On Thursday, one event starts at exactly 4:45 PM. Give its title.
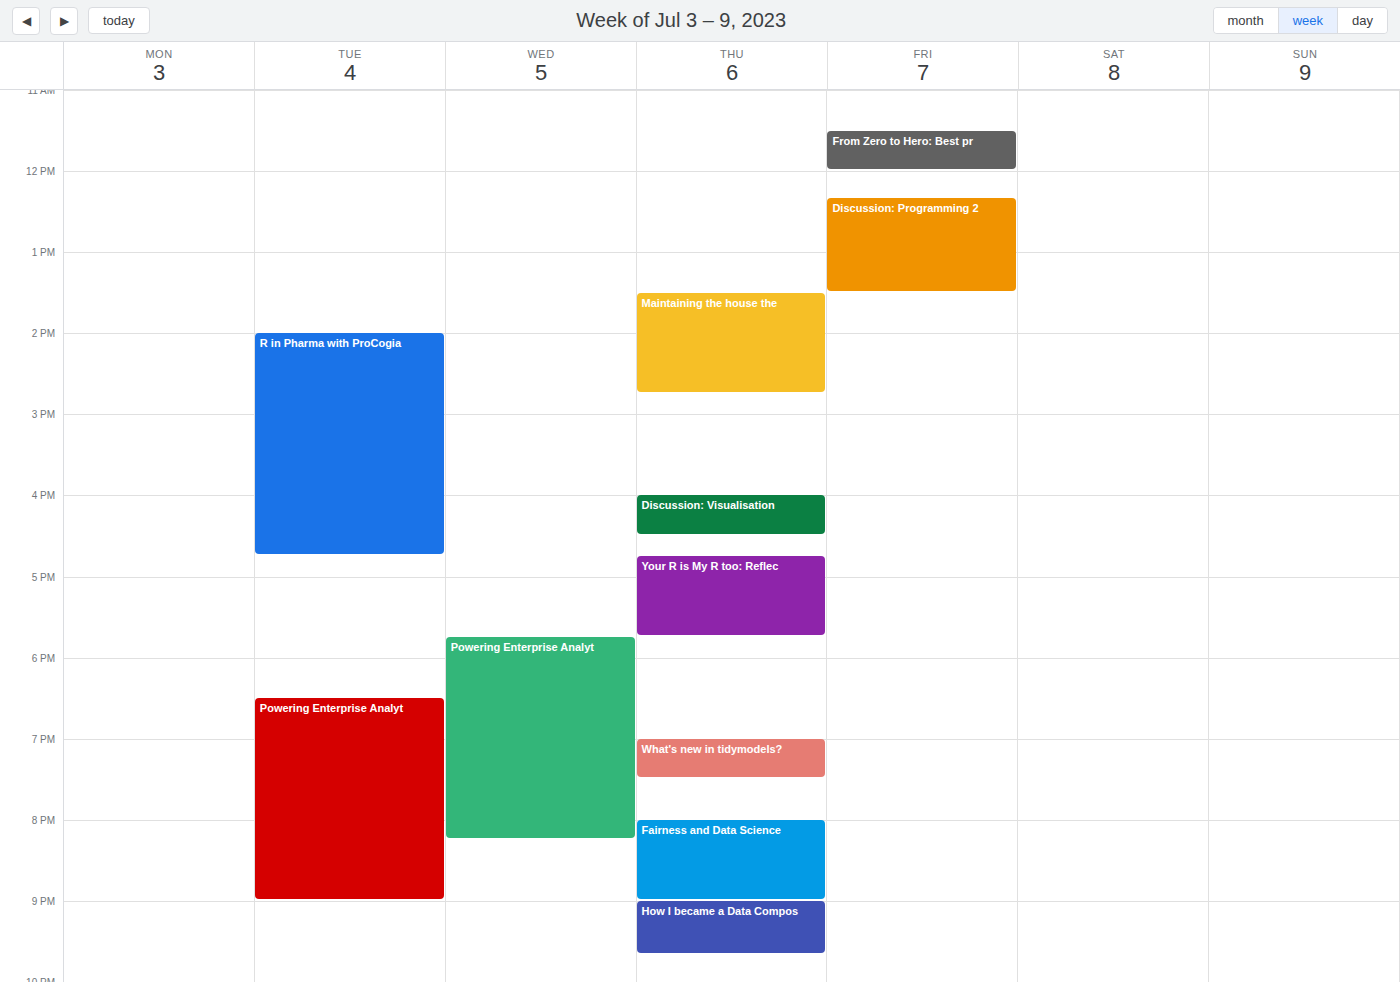
"Your R is My R too: Reflec"